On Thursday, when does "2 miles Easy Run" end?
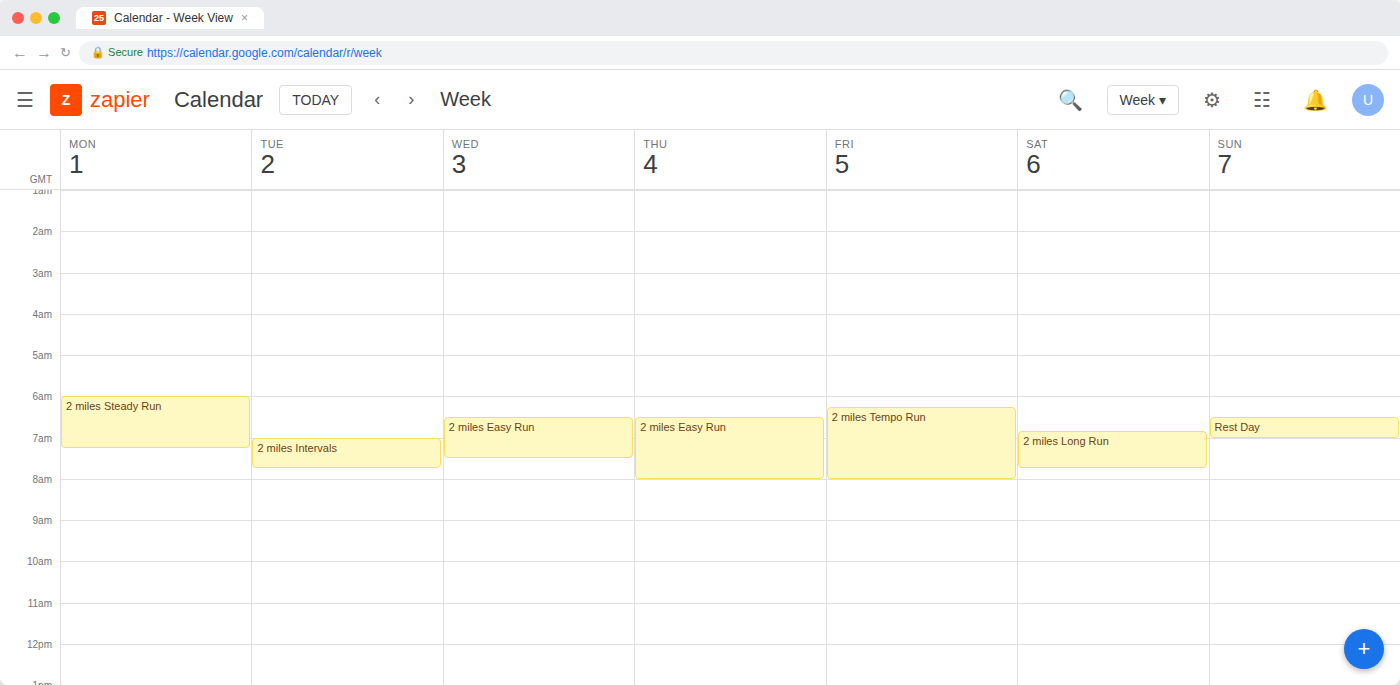
8:00 AM